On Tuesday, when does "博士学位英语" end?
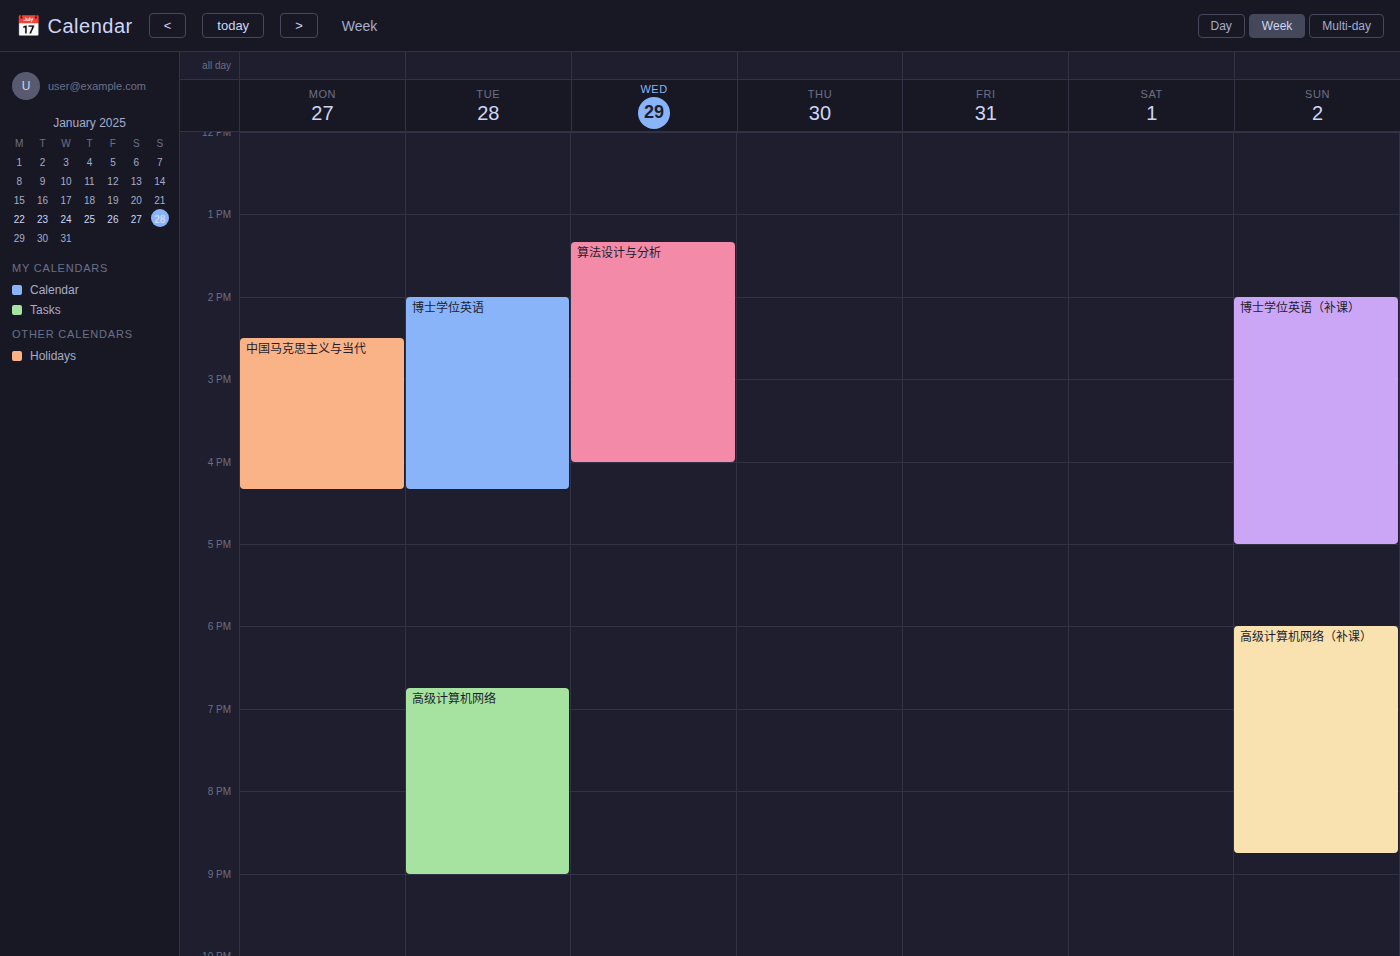
4:20 PM